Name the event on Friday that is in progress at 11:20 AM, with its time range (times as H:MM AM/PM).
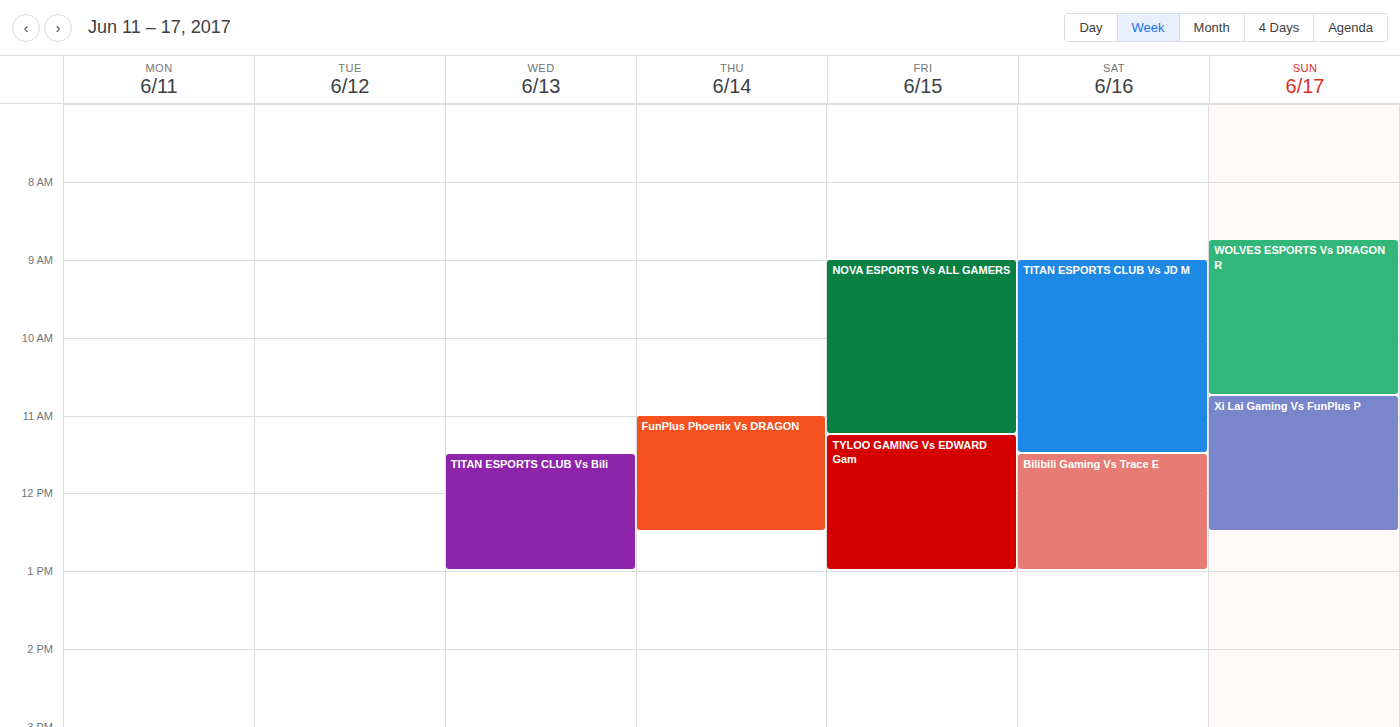
"TYLOO GAMING Vs EDWARD Gam", 11:15 AM to 1:00 PM